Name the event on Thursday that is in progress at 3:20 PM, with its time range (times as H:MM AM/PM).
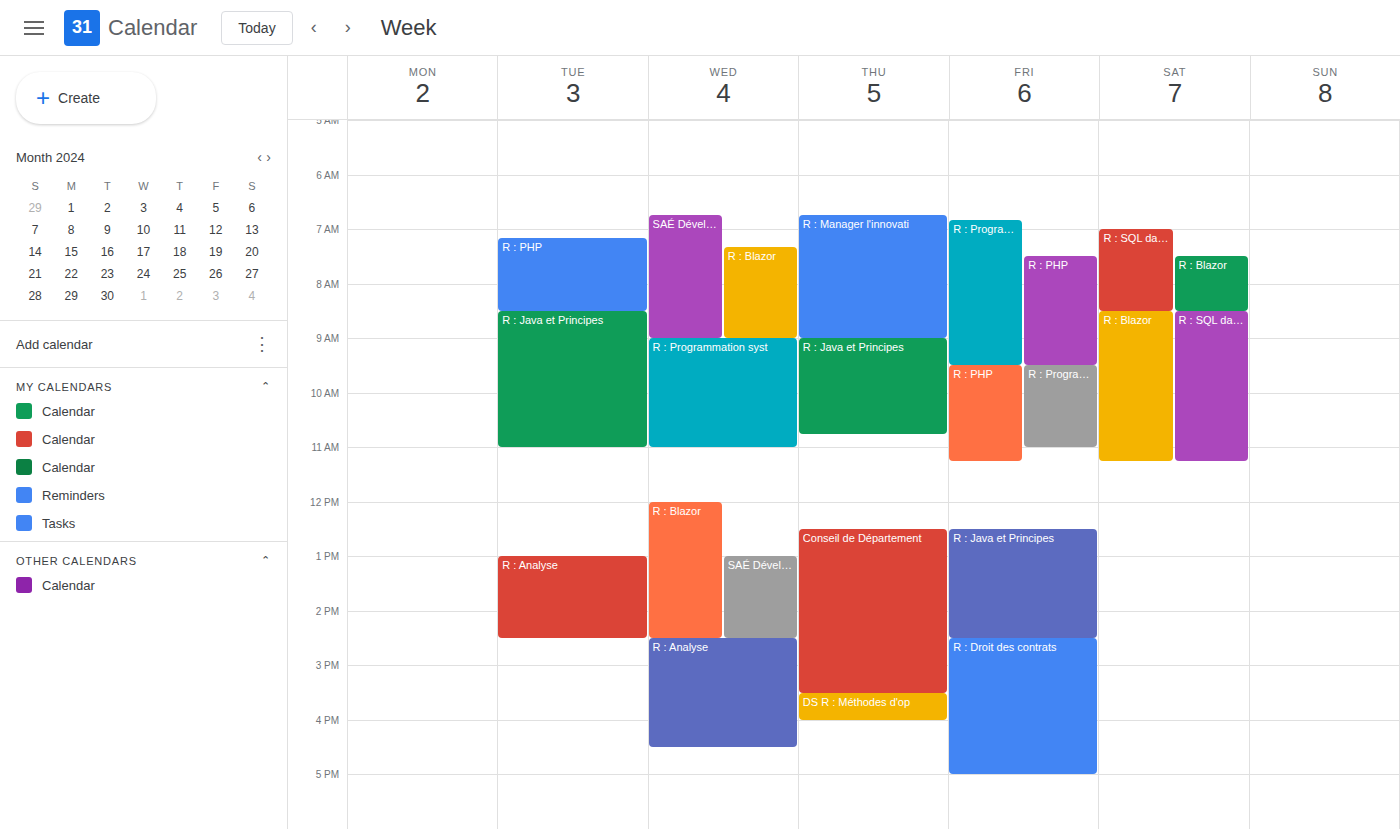
"Conseil de Département", 12:30 PM to 3:30 PM